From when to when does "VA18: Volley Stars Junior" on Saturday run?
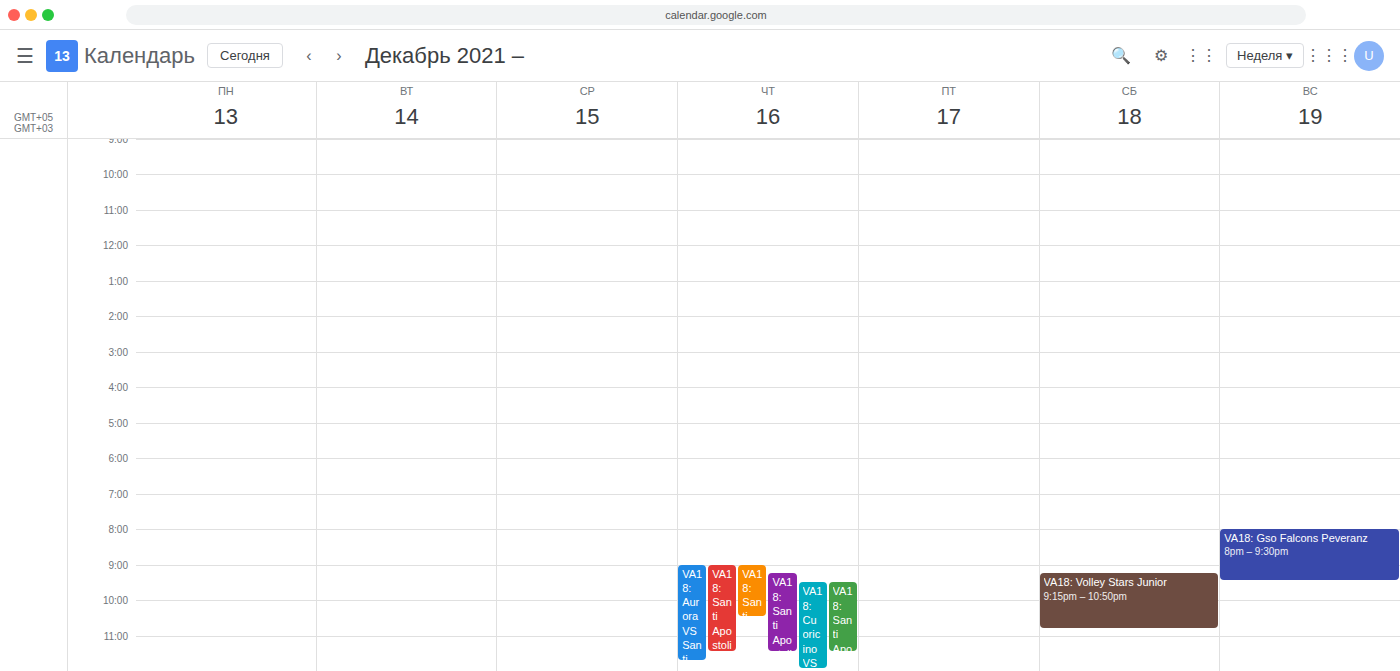
9:15 PM to 10:50 PM